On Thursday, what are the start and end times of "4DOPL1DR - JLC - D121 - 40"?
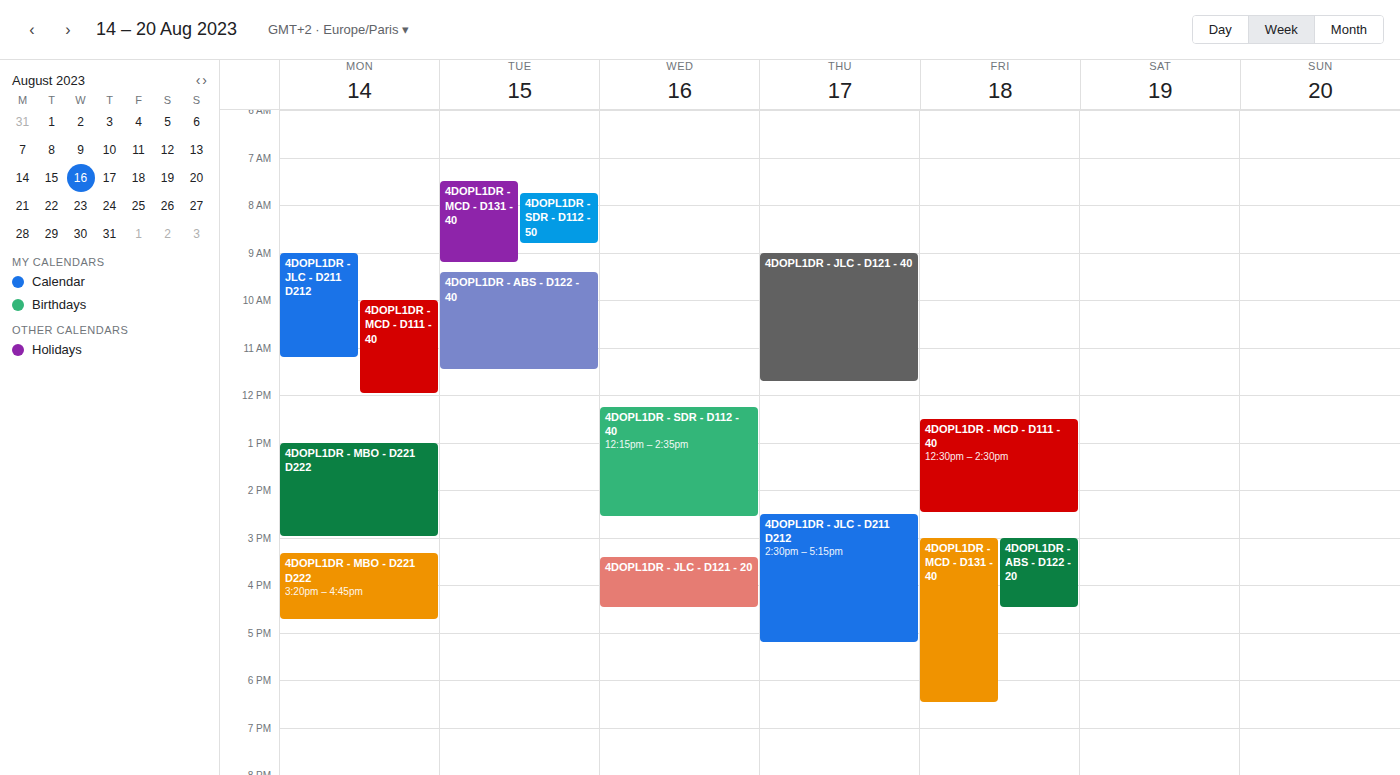
9:00 AM to 11:45 AM